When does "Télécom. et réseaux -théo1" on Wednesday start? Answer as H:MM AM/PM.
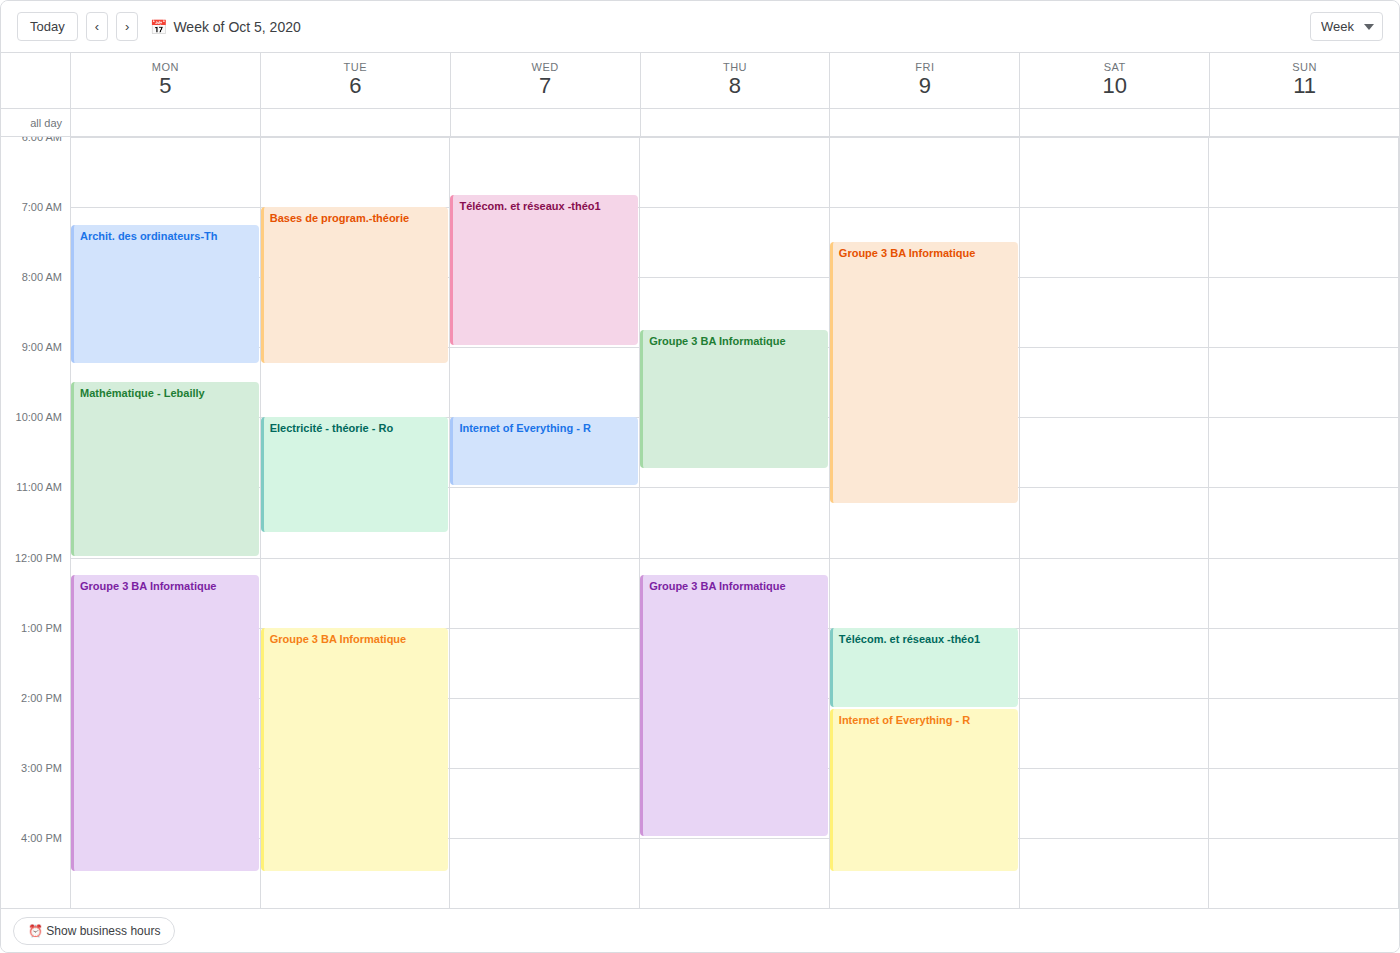
6:50 AM